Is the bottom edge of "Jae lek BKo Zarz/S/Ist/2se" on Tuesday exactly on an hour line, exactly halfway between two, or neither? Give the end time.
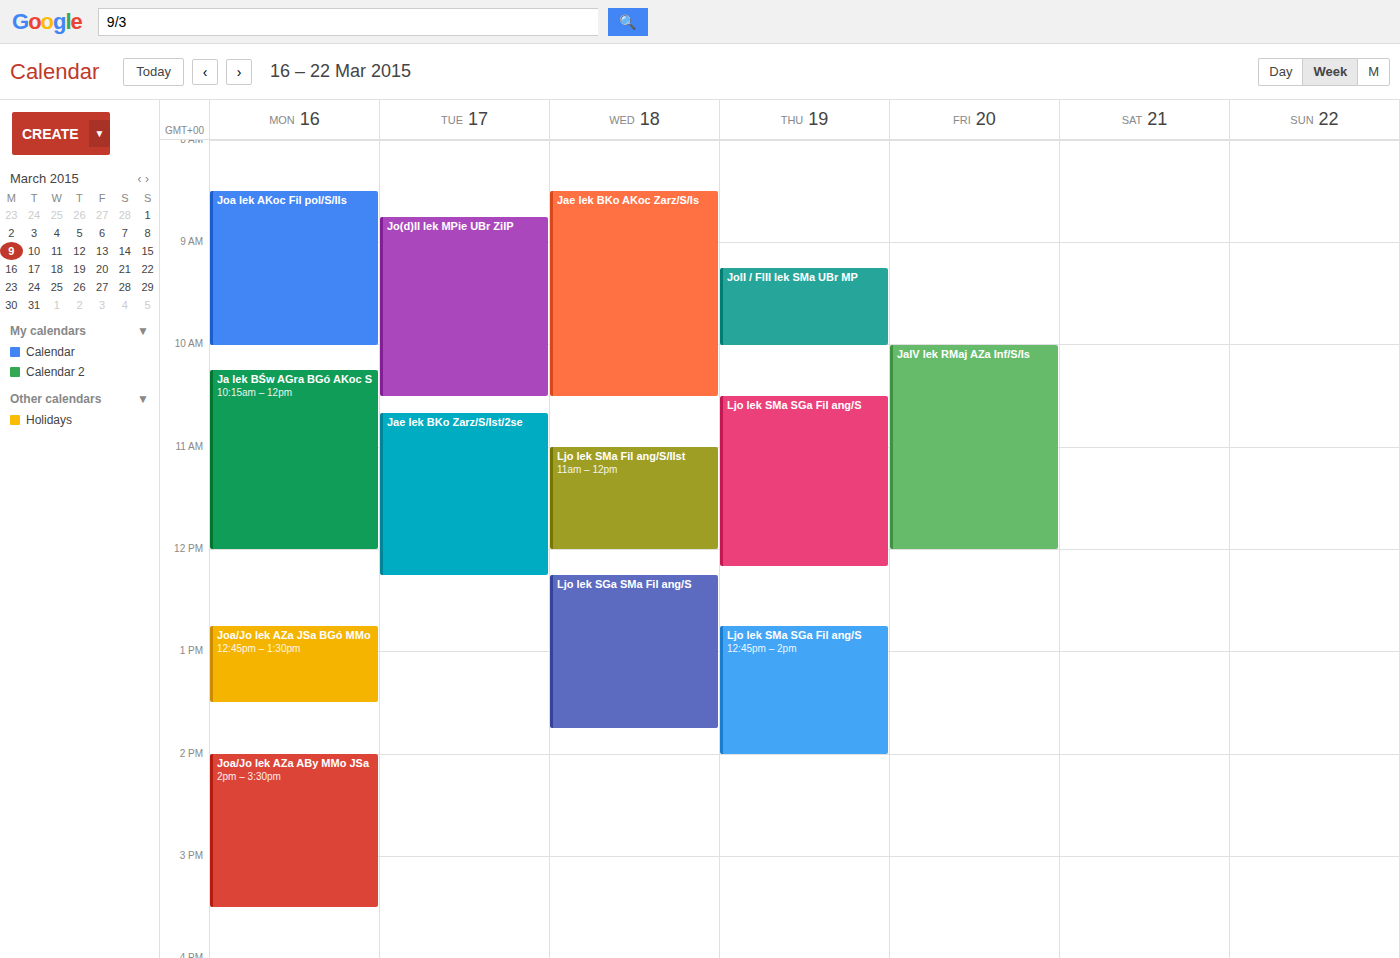
12:15 PM -- neither: a quarter of the way from the 12 PM line to the 1 PM line.